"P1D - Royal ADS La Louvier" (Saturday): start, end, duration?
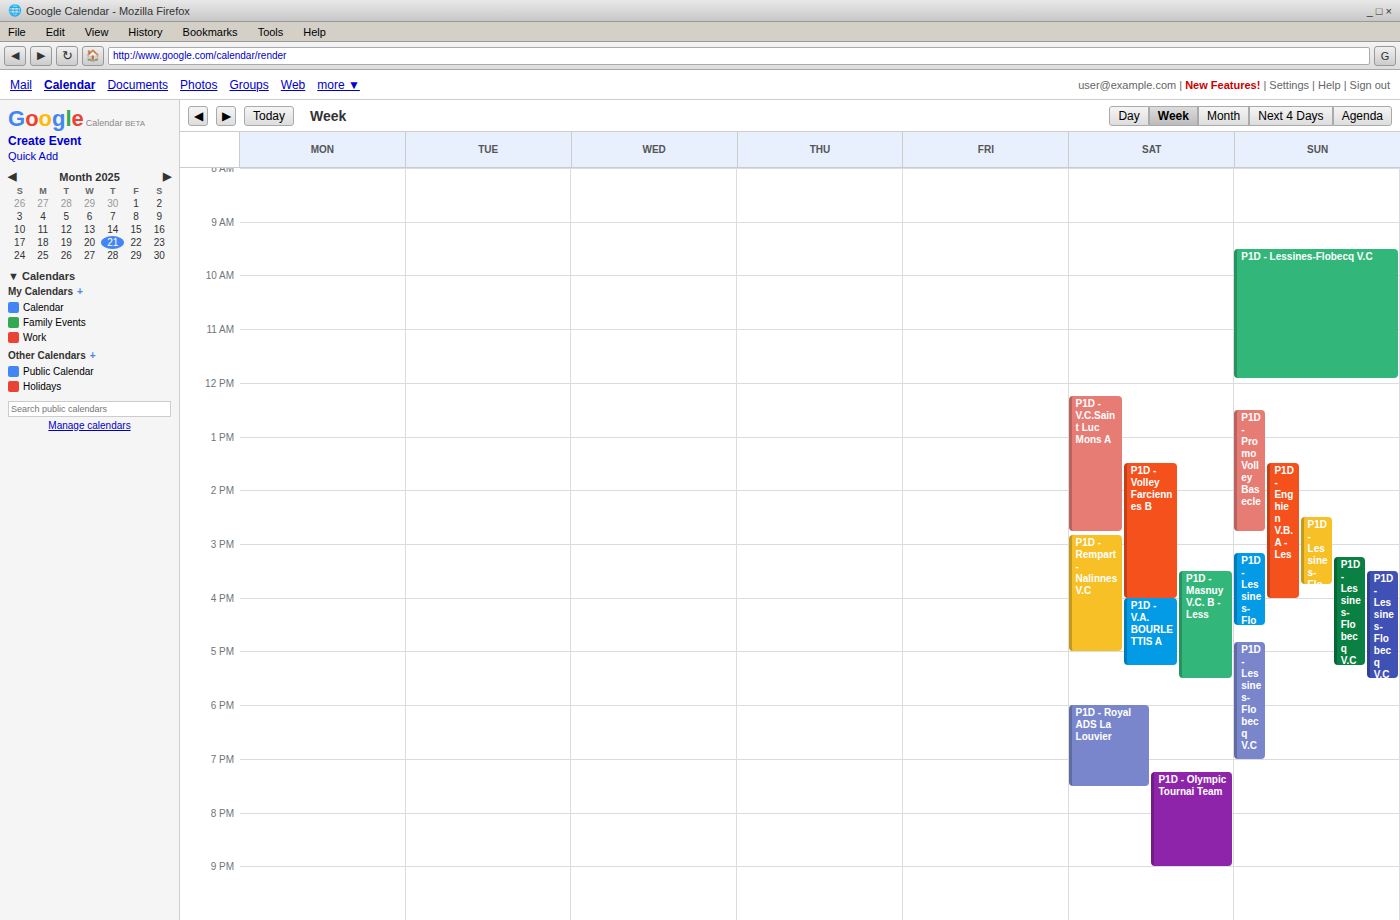
6:00 PM to 7:30 PM, 1 hour 30 minutes